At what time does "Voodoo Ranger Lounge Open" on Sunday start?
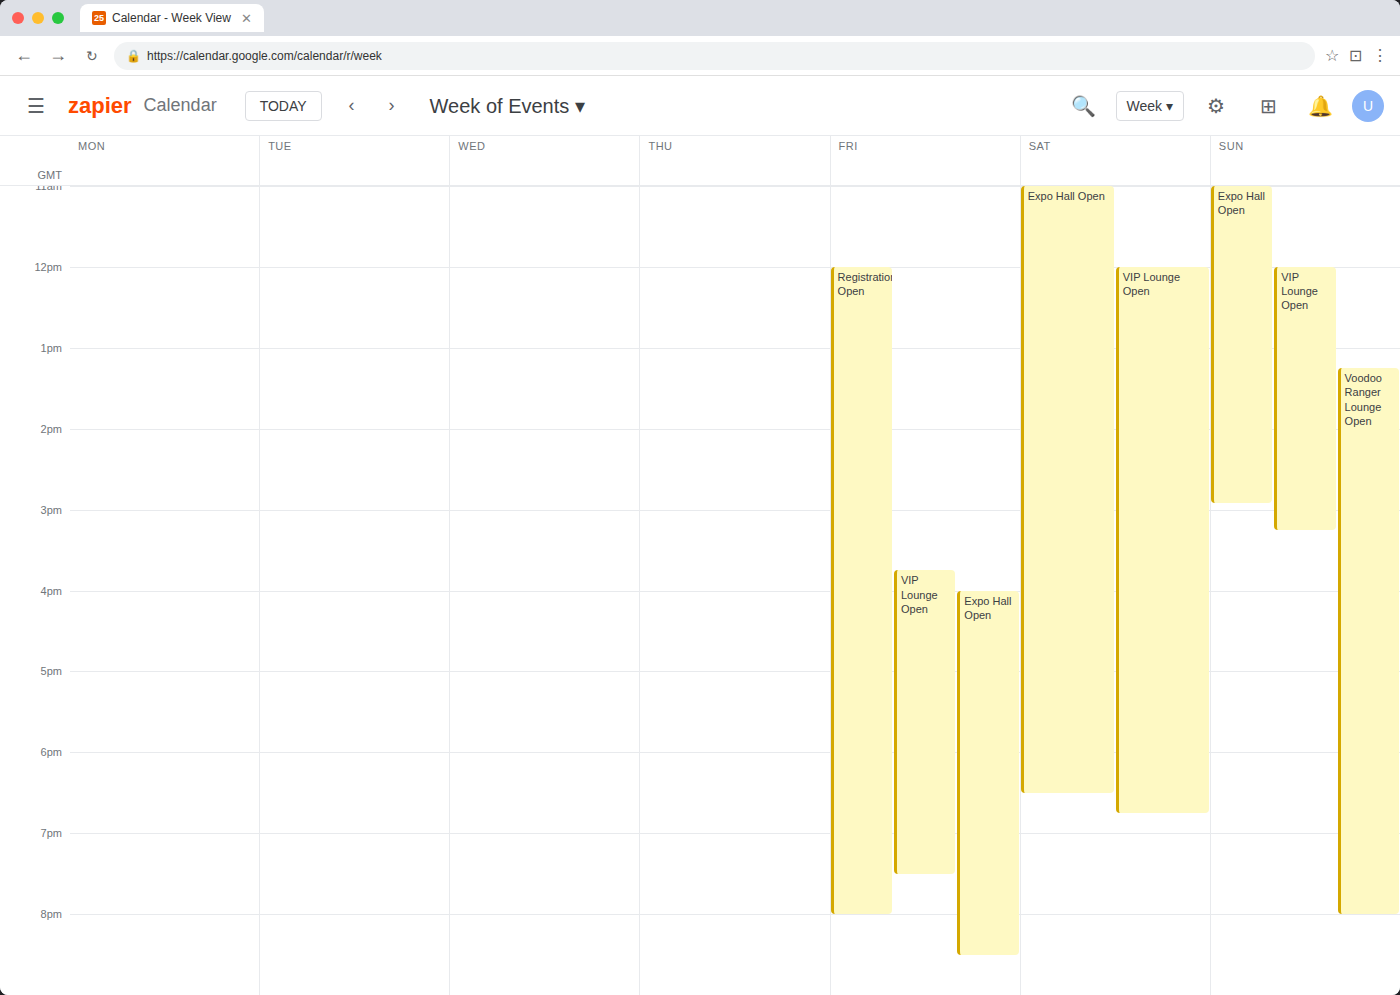
1:15 PM